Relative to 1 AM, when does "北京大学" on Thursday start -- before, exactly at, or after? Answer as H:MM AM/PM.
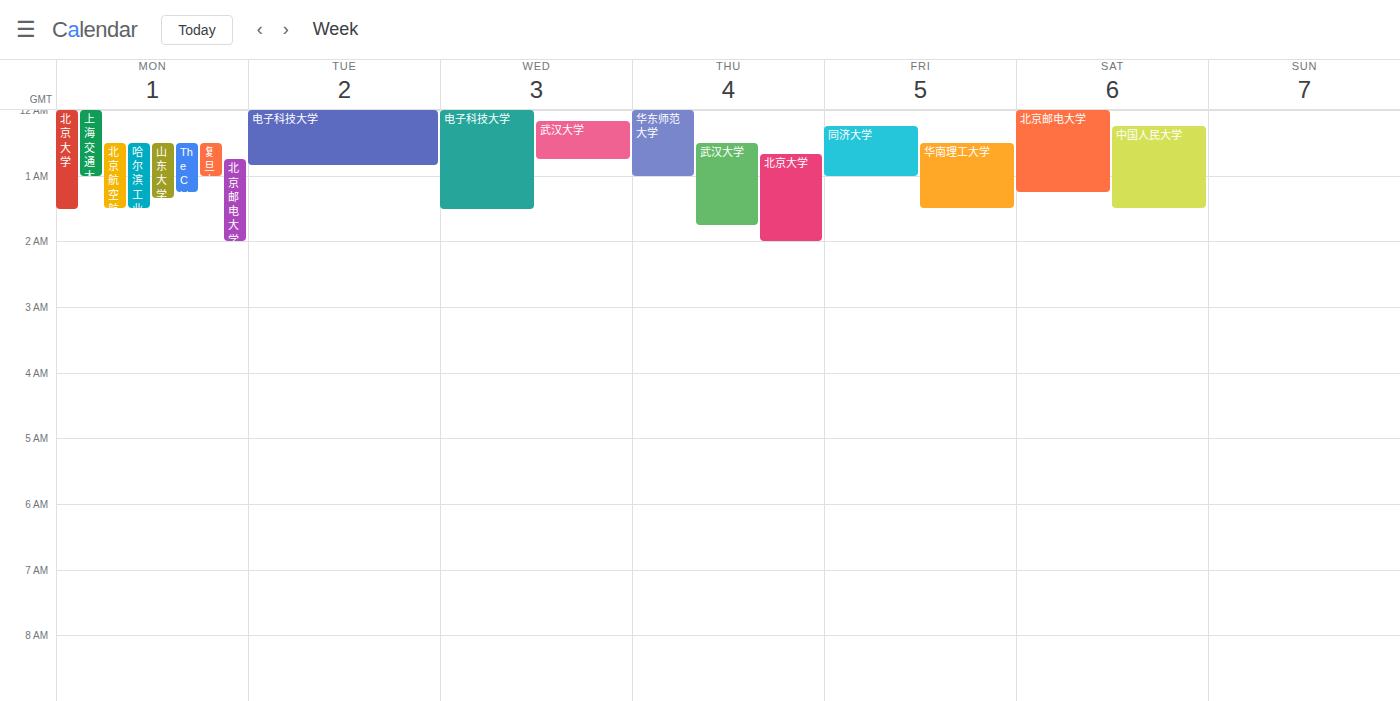
12:40 AM -- before 1 AM, 20 minutes above the 1 AM line.